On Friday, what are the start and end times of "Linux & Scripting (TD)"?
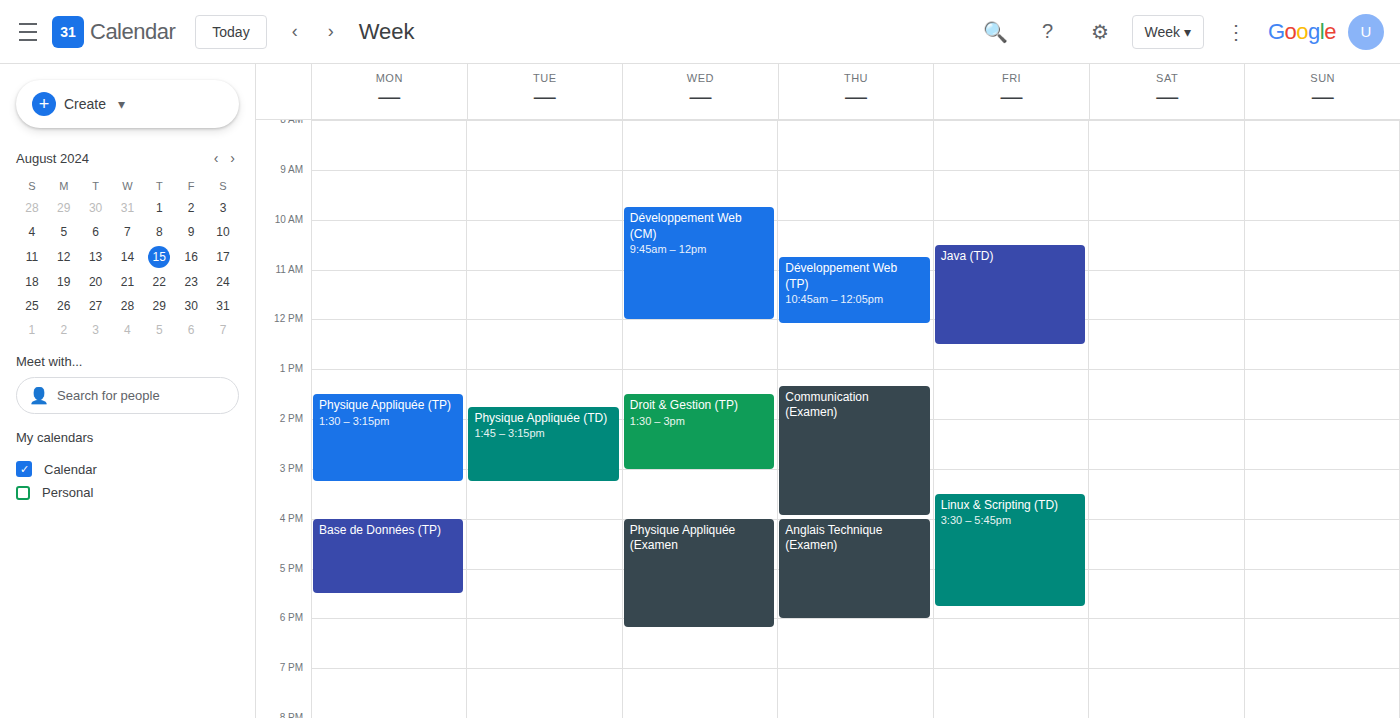
3:30 PM to 5:45 PM